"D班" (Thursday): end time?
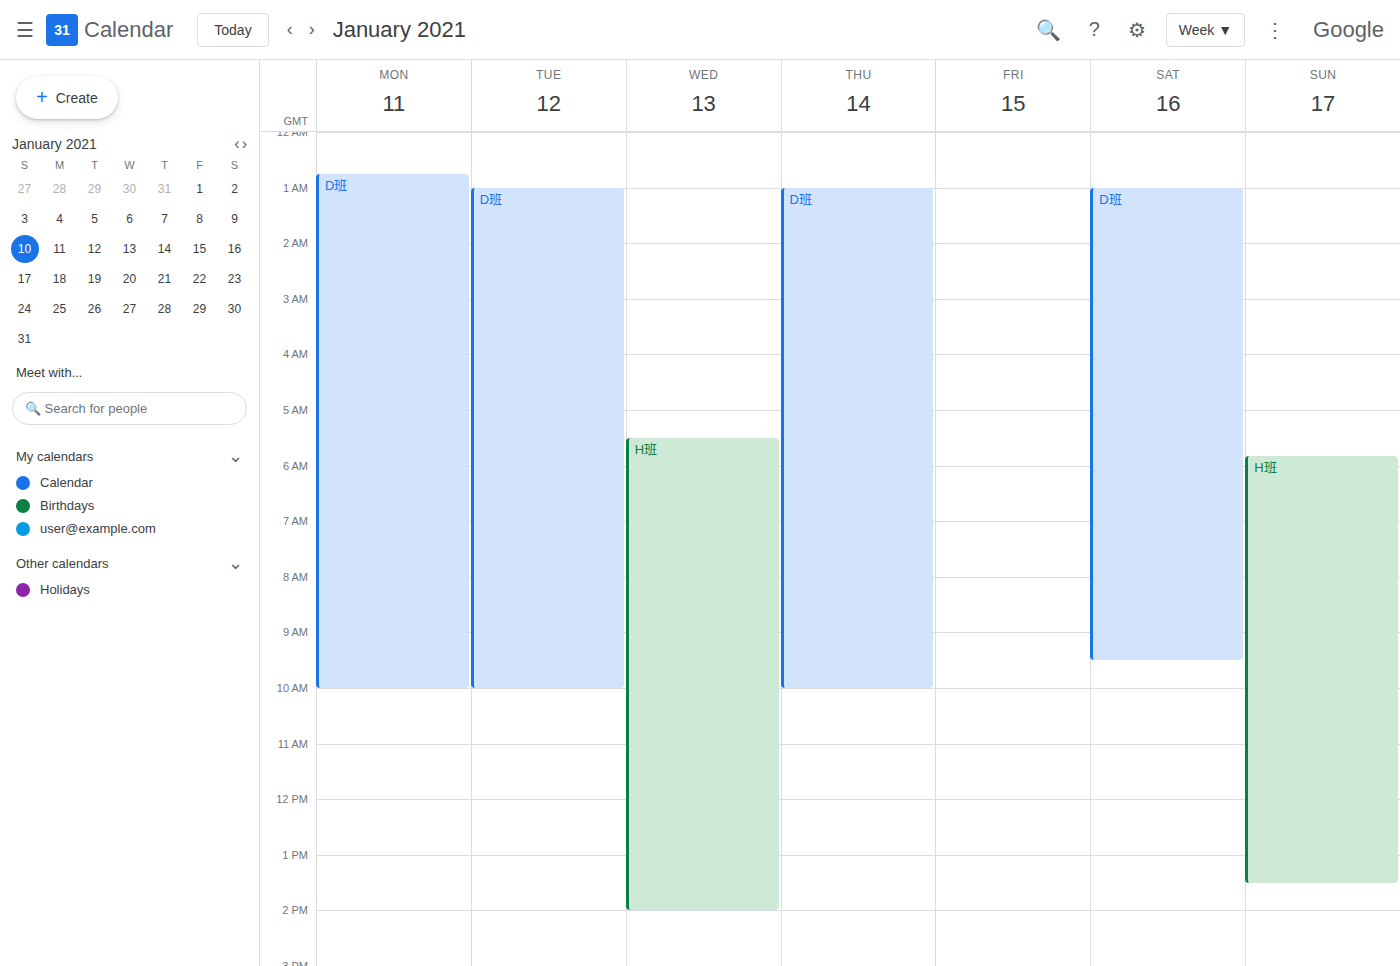
10:00 AM